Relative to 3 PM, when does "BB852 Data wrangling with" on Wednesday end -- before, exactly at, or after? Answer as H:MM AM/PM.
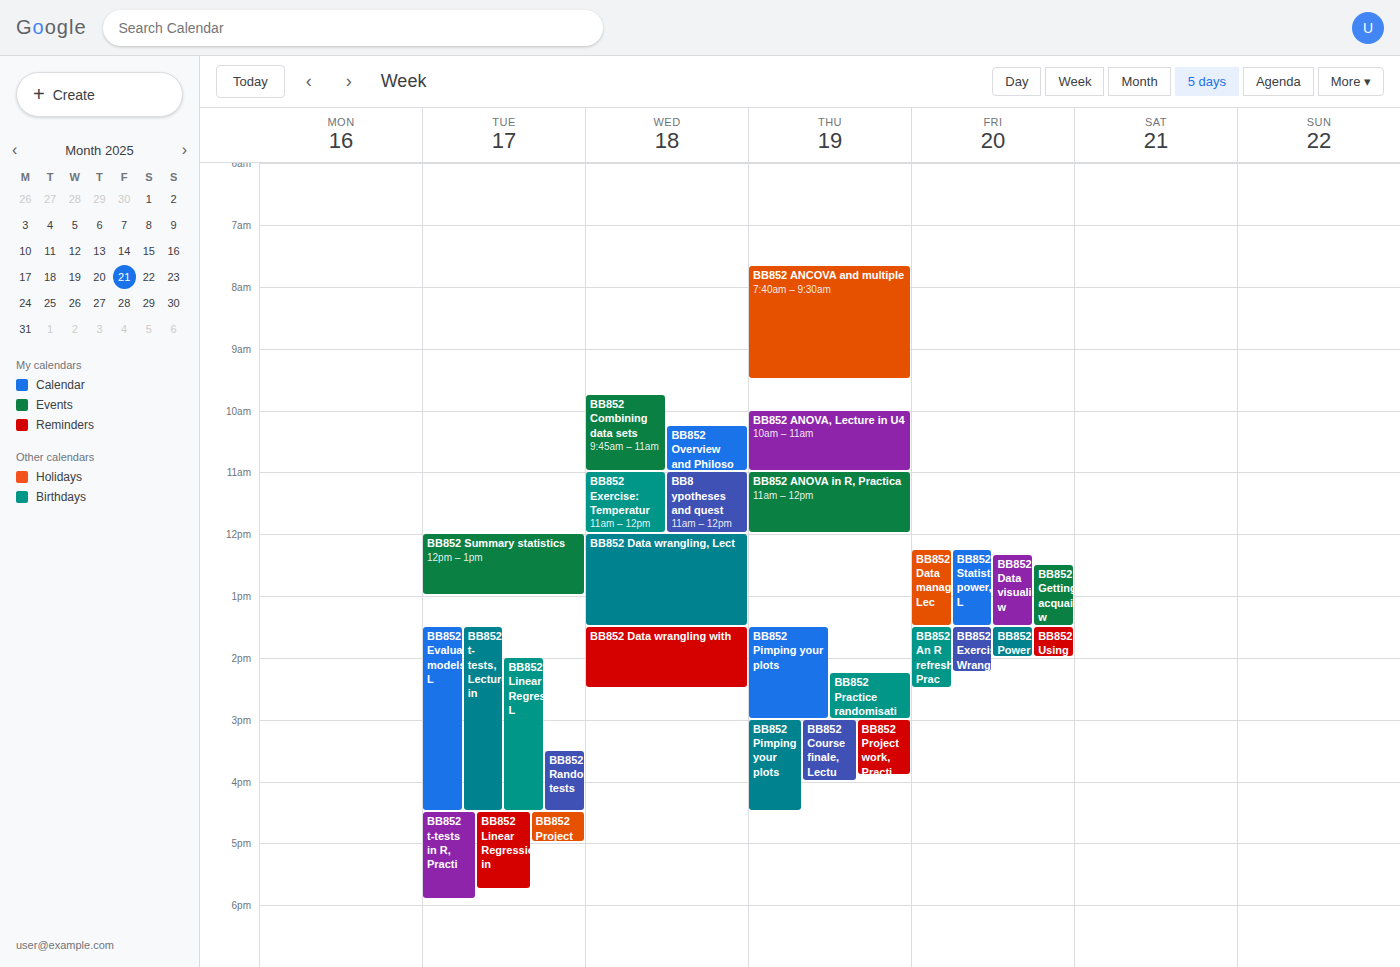
2:30 PM -- before 3 PM, 30 minutes above the 3 PM line.